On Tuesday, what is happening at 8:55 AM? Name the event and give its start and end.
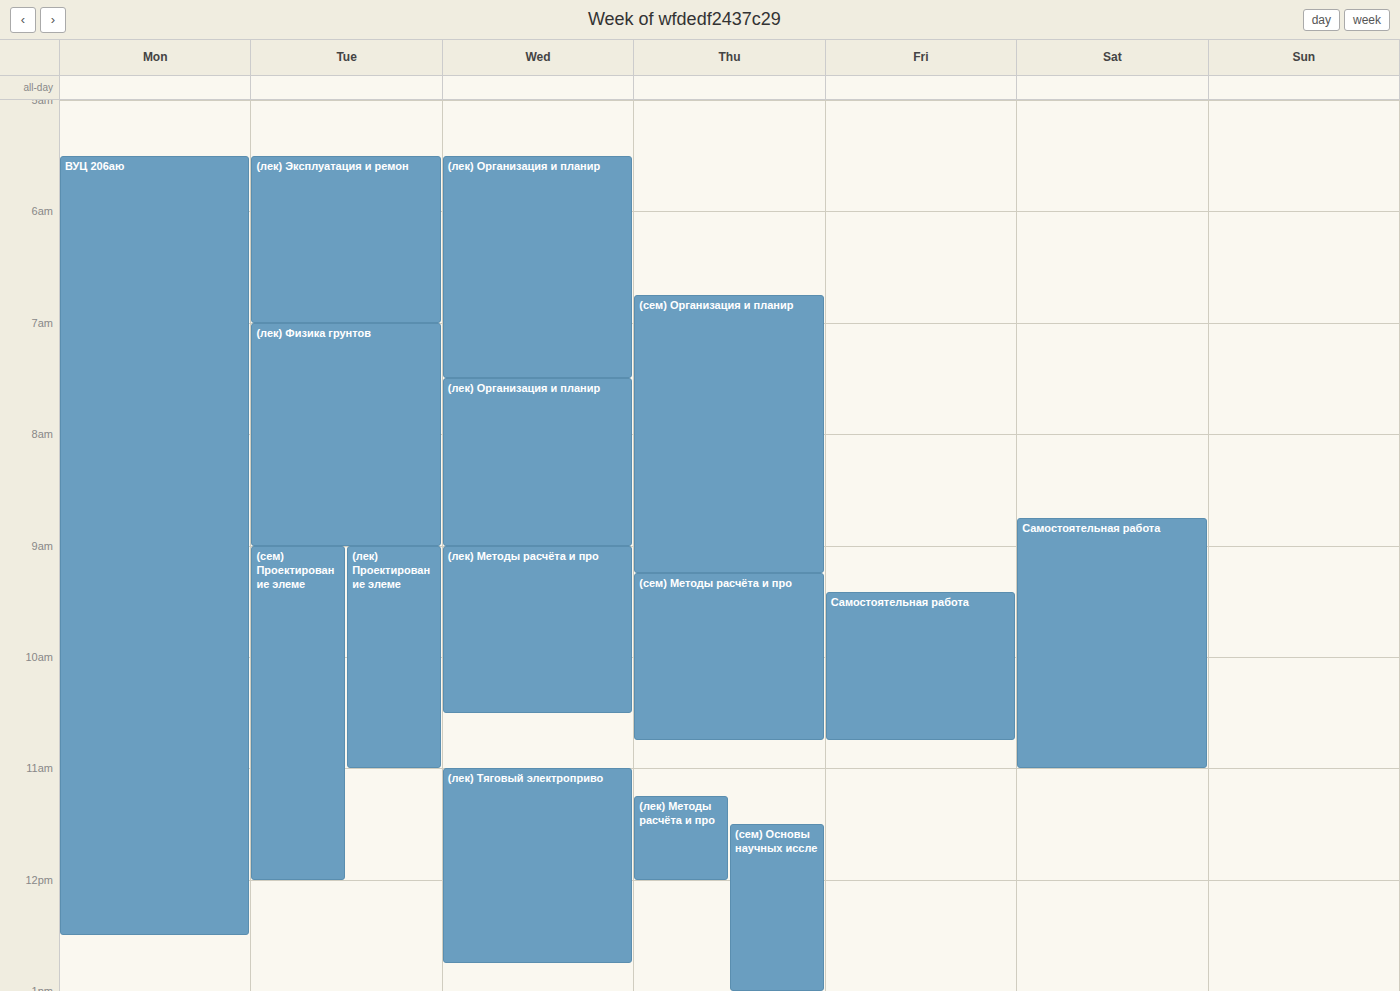
"(лек) Физика грунтов", 7:00 AM to 9:00 AM